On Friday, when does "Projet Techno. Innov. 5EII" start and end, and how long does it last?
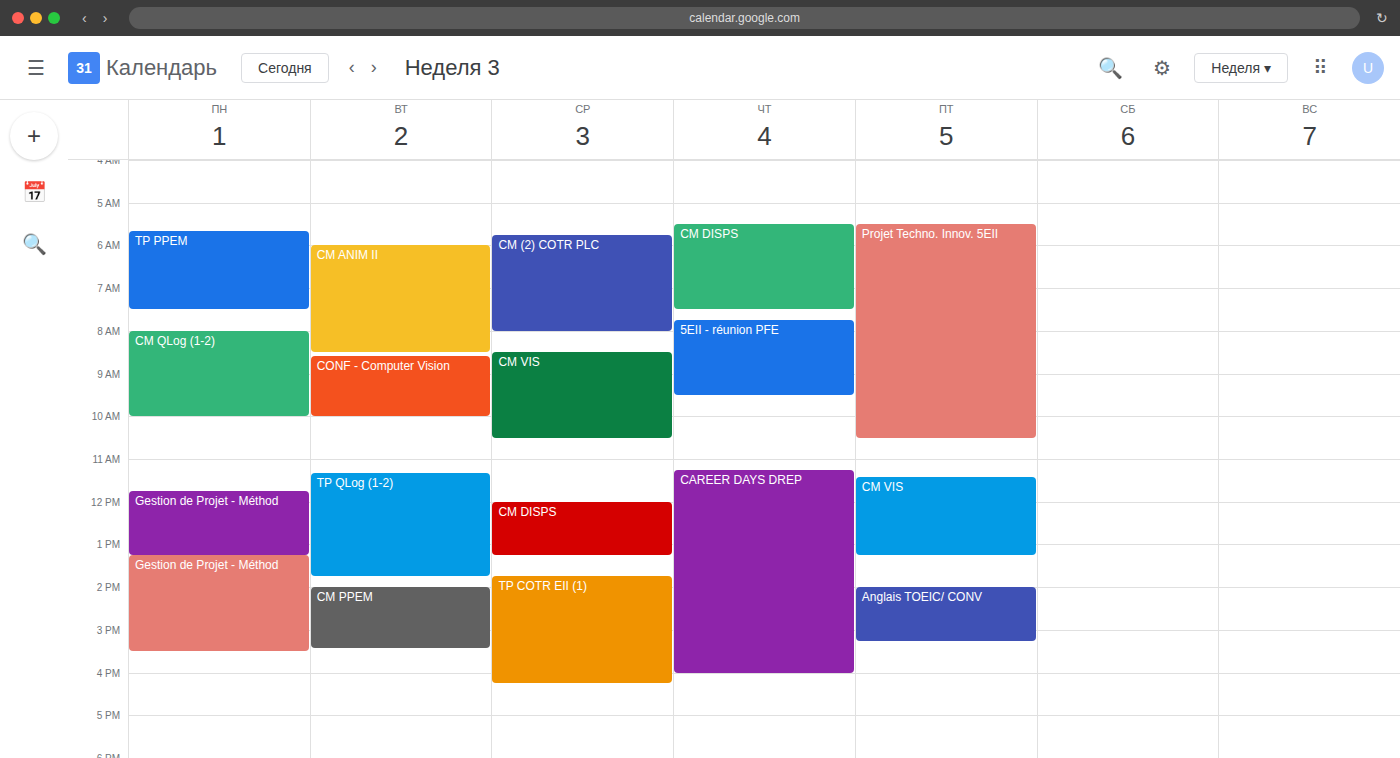
05:30 to 10:30, 5 hours